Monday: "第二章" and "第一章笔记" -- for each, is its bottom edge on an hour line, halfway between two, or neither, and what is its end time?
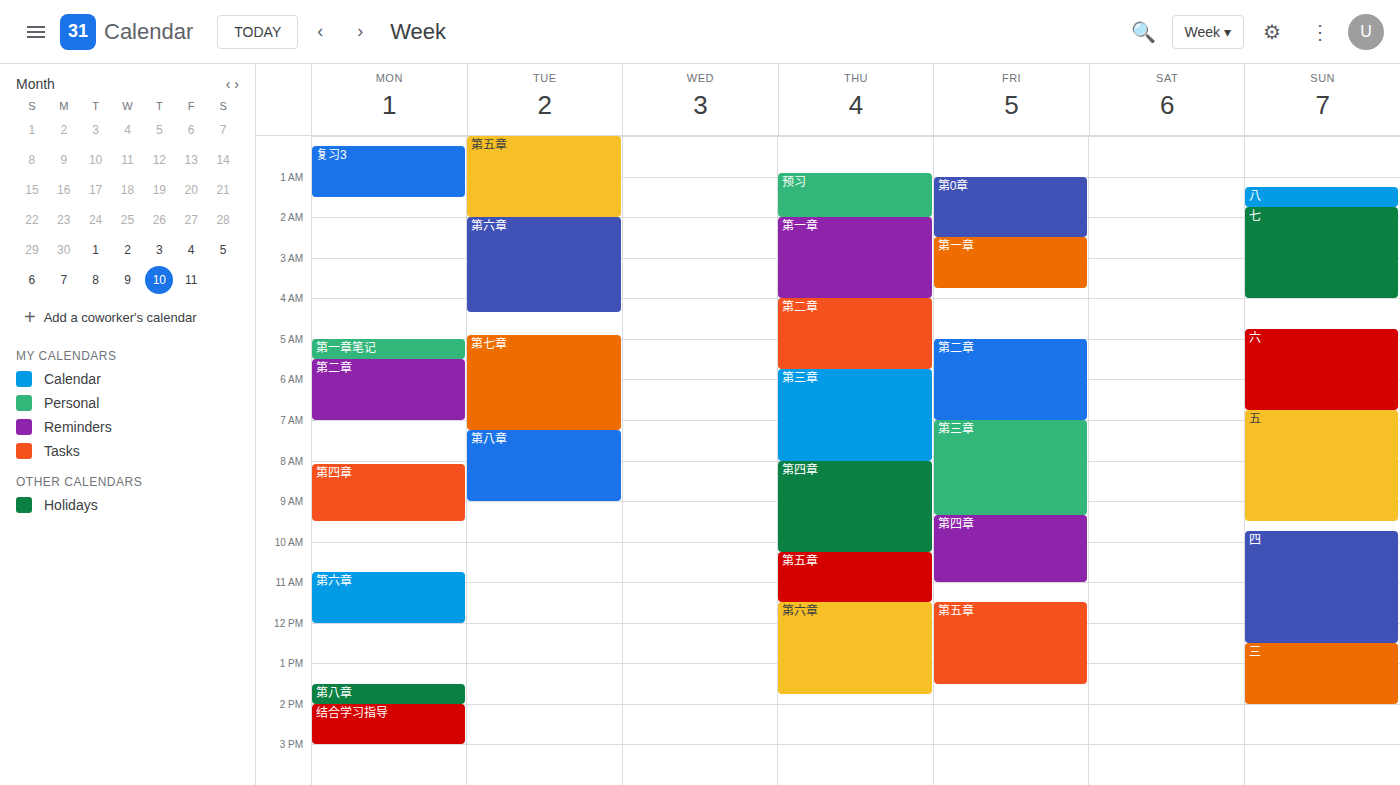
"第二章": 7:00 AM, exactly on the 7 AM line. "第一章笔记": 5:30 AM, halfway between the 5 AM and 6 AM lines.